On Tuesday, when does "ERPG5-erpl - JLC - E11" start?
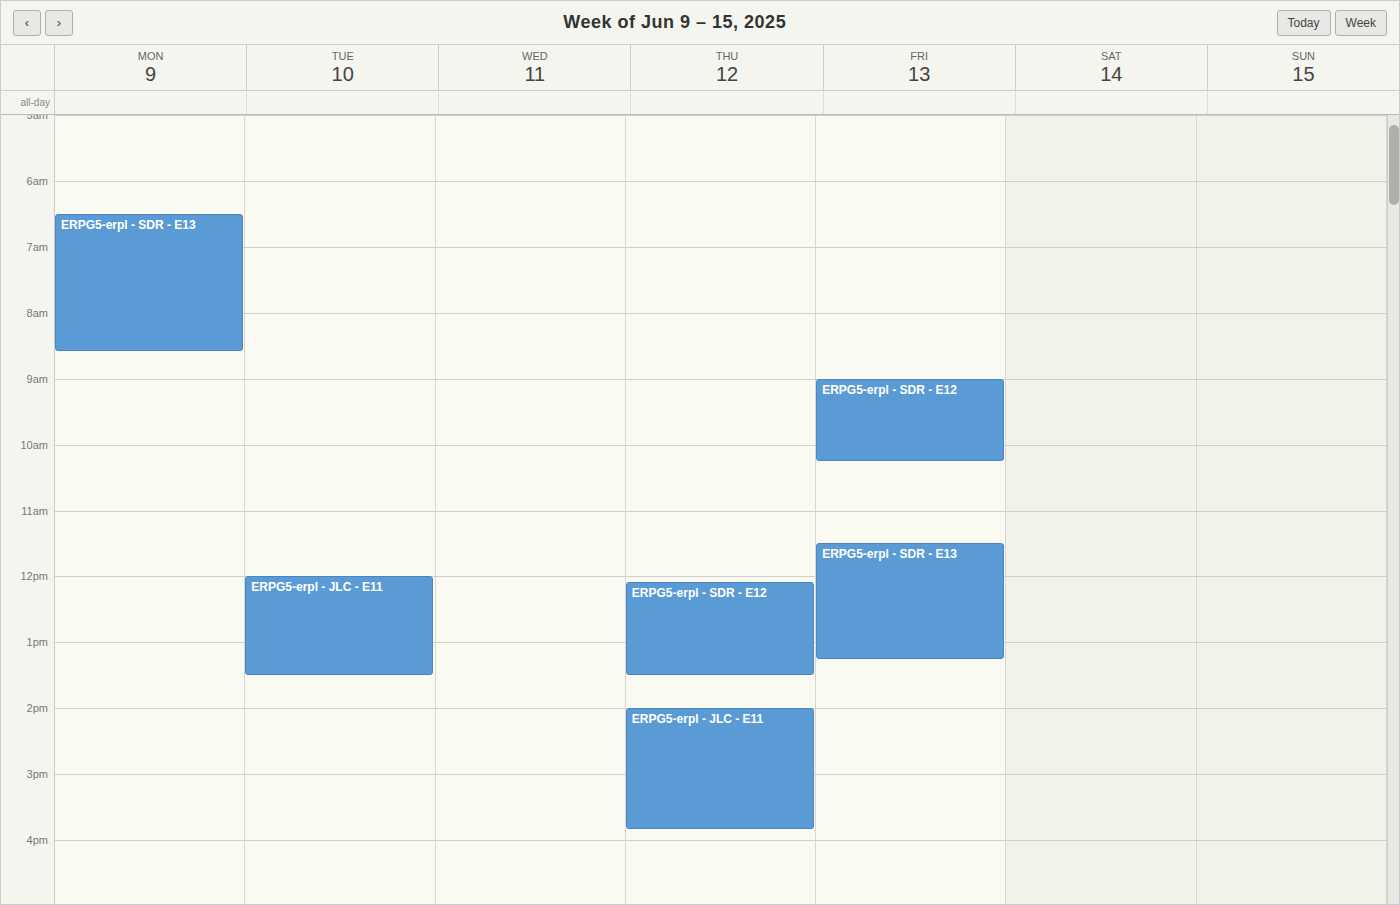
12:00 PM